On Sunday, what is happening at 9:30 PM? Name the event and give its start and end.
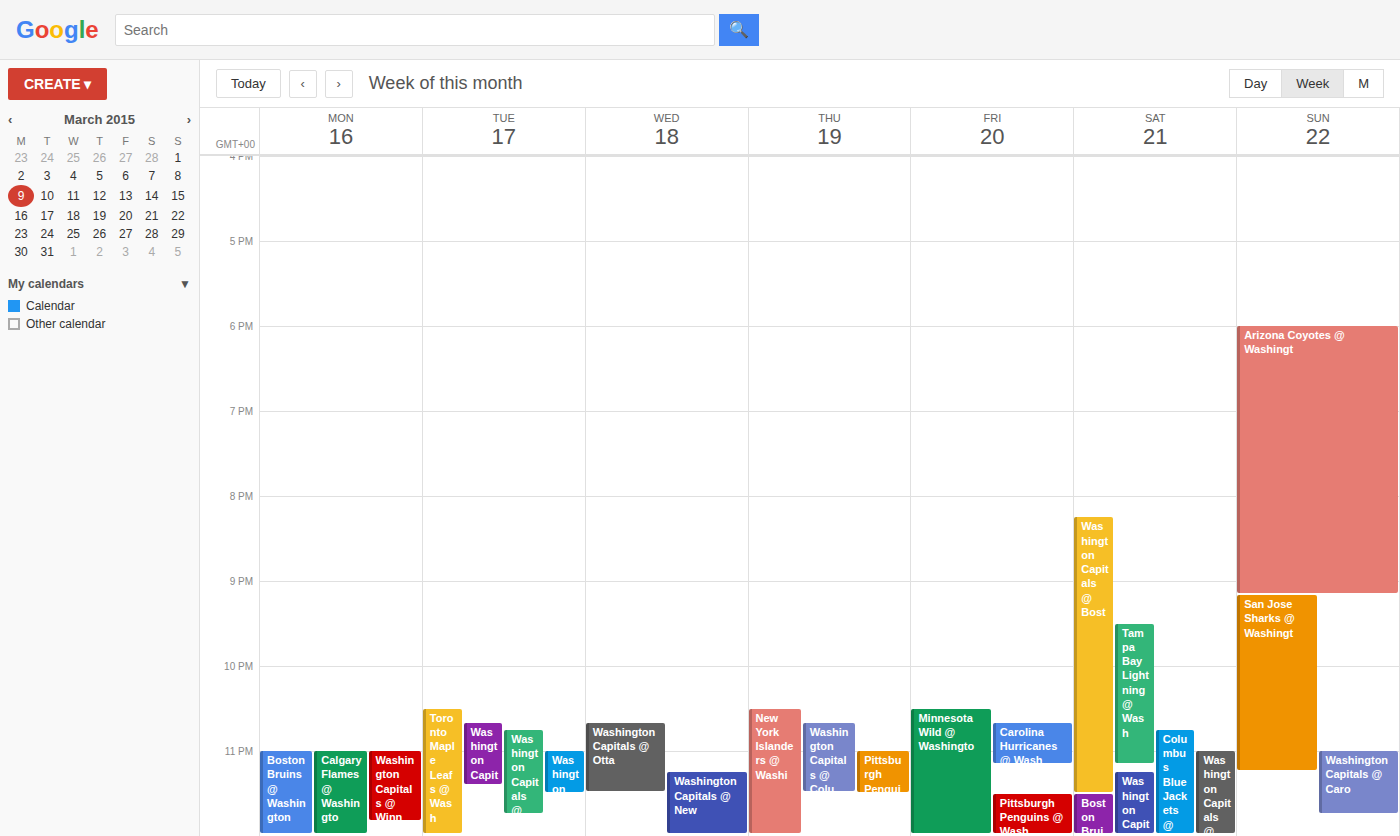
"San Jose Sharks @ Washingt", 9:10 PM to 11:15 PM